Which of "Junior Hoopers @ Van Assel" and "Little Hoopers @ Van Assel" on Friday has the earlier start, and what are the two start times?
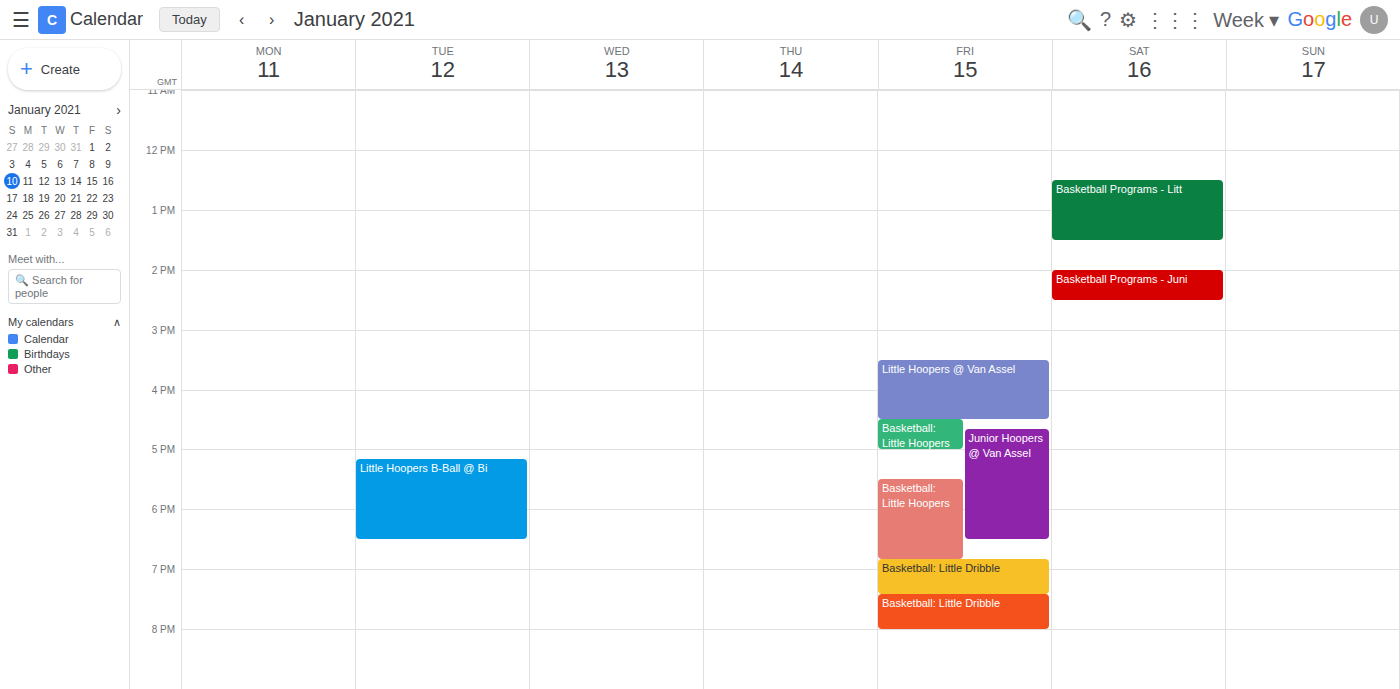
"Little Hoopers @ Van Assel" 3:30 PM; "Junior Hoopers @ Van Assel" 4:40 PM.